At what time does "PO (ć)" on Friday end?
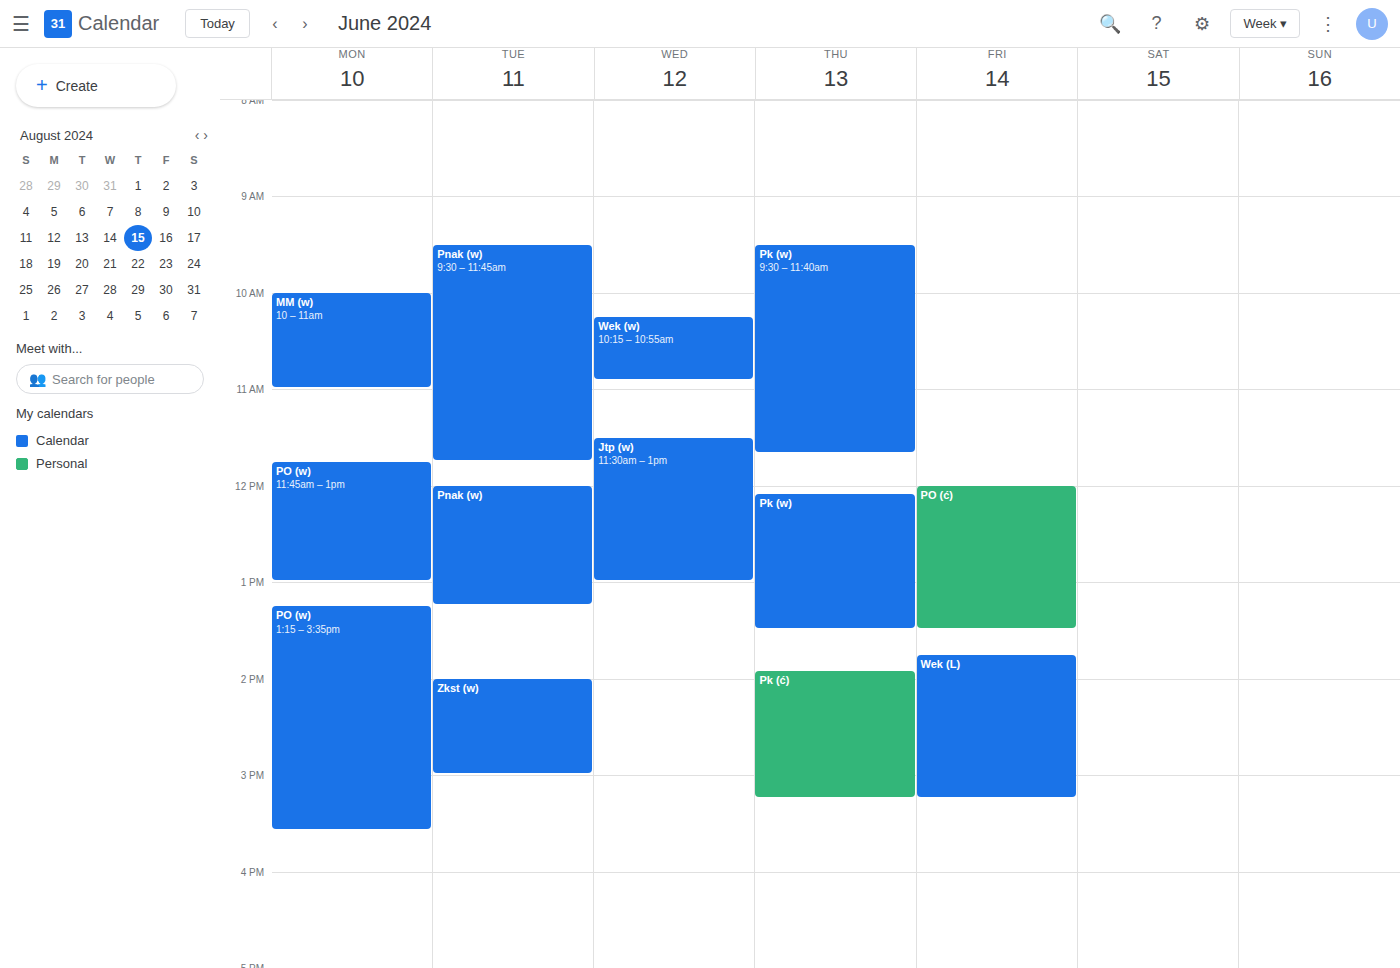
1:30 PM